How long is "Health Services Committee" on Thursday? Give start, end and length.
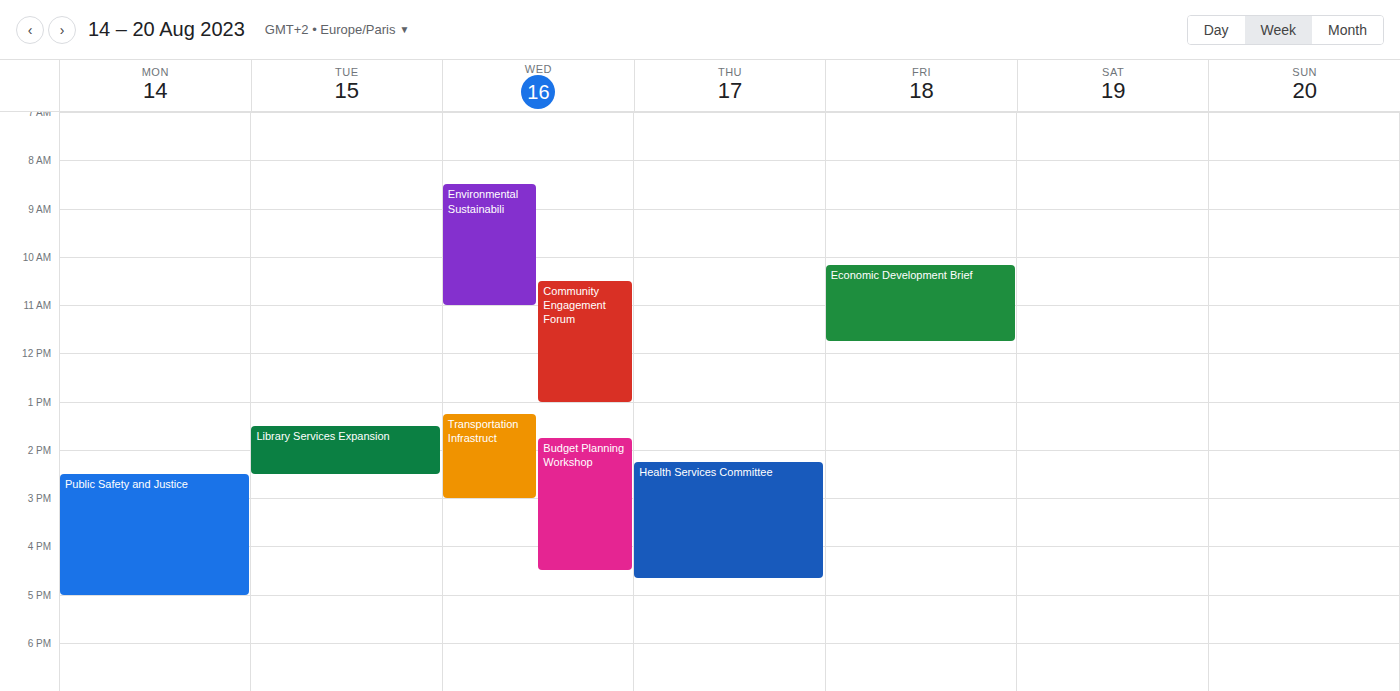
2:15 PM to 4:40 PM, 2 hours 25 minutes